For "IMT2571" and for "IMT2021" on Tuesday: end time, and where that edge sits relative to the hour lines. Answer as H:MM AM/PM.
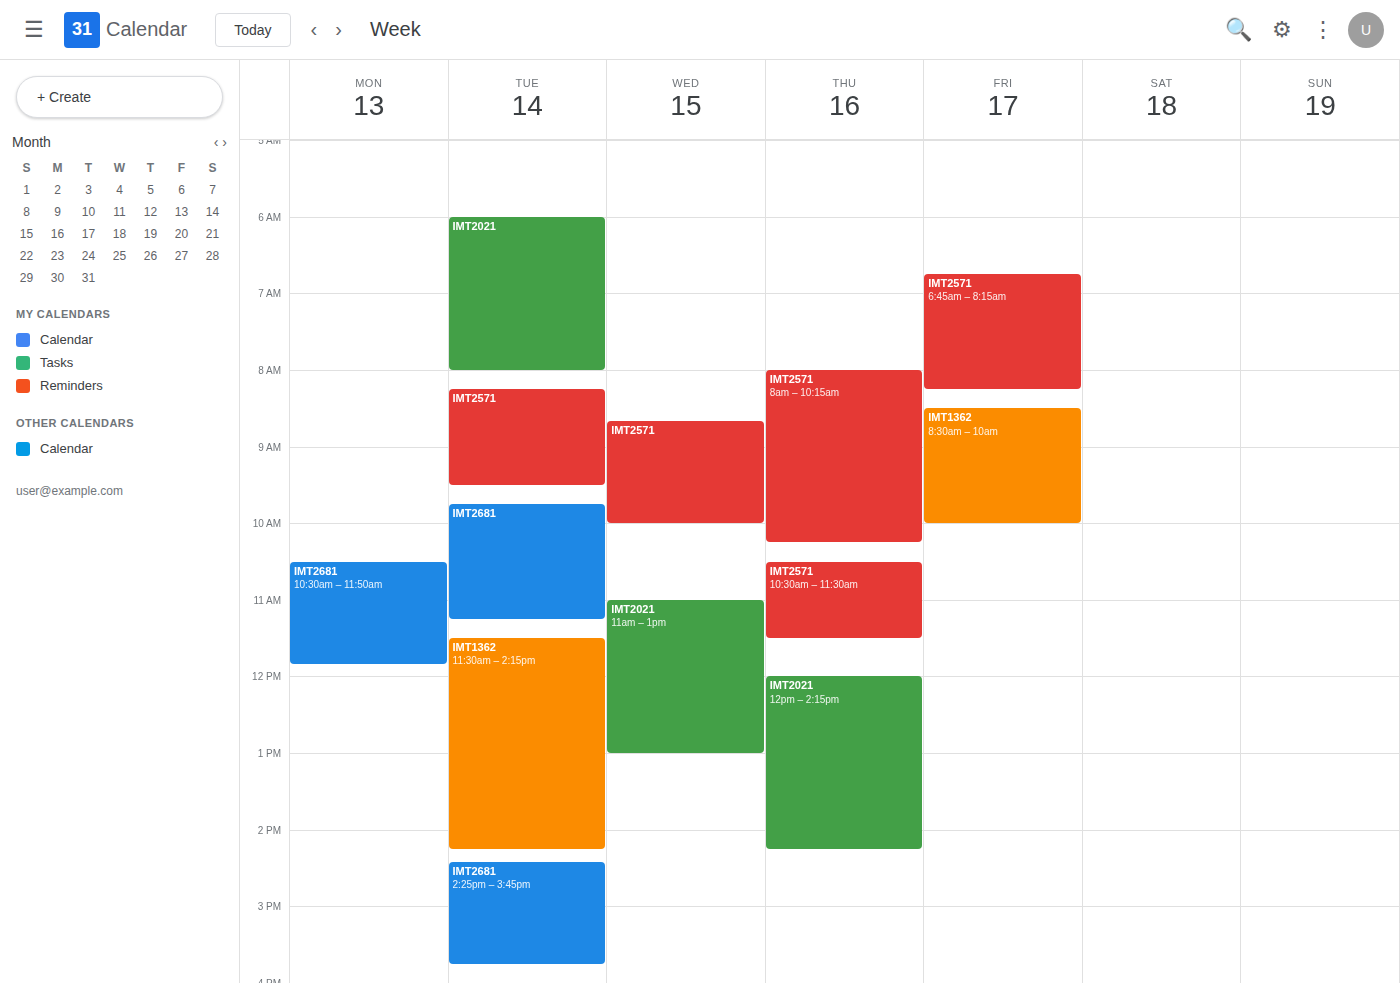
"IMT2571": 9:30 AM, halfway between the 9 AM and 10 AM lines. "IMT2021": 8:00 AM, exactly on the 8 AM line.